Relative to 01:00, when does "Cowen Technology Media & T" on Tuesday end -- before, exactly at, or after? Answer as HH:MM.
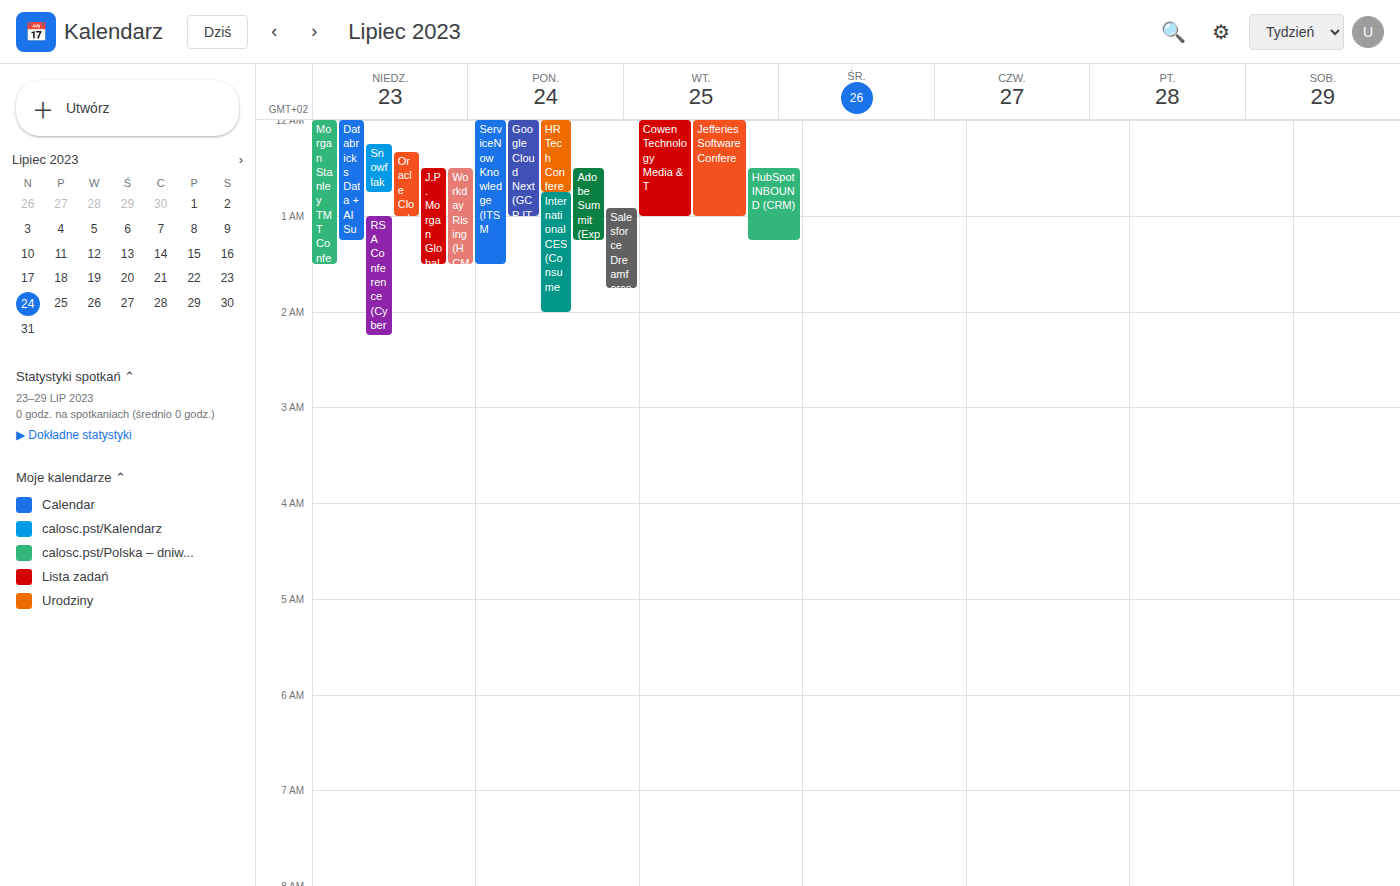
01:00 -- exactly at 01:00, on the 01:00 line.